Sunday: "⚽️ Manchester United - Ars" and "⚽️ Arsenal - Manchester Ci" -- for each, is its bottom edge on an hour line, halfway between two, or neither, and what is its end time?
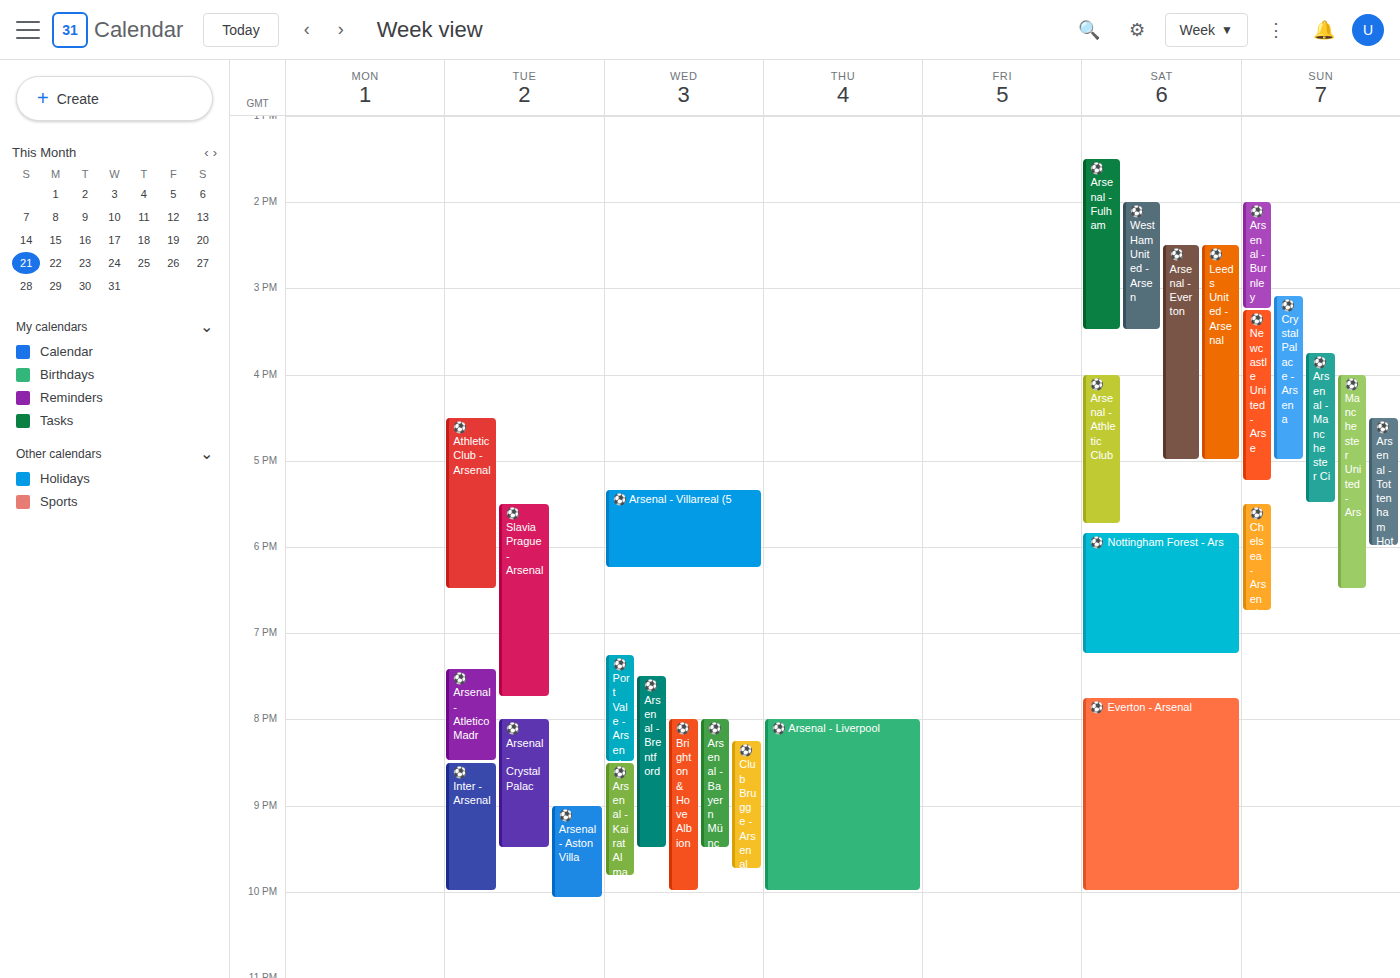
"⚽️ Manchester United - Ars": 6:30 PM, halfway between the 6 PM and 7 PM lines. "⚽️ Arsenal - Manchester Ci": 5:30 PM, halfway between the 5 PM and 6 PM lines.